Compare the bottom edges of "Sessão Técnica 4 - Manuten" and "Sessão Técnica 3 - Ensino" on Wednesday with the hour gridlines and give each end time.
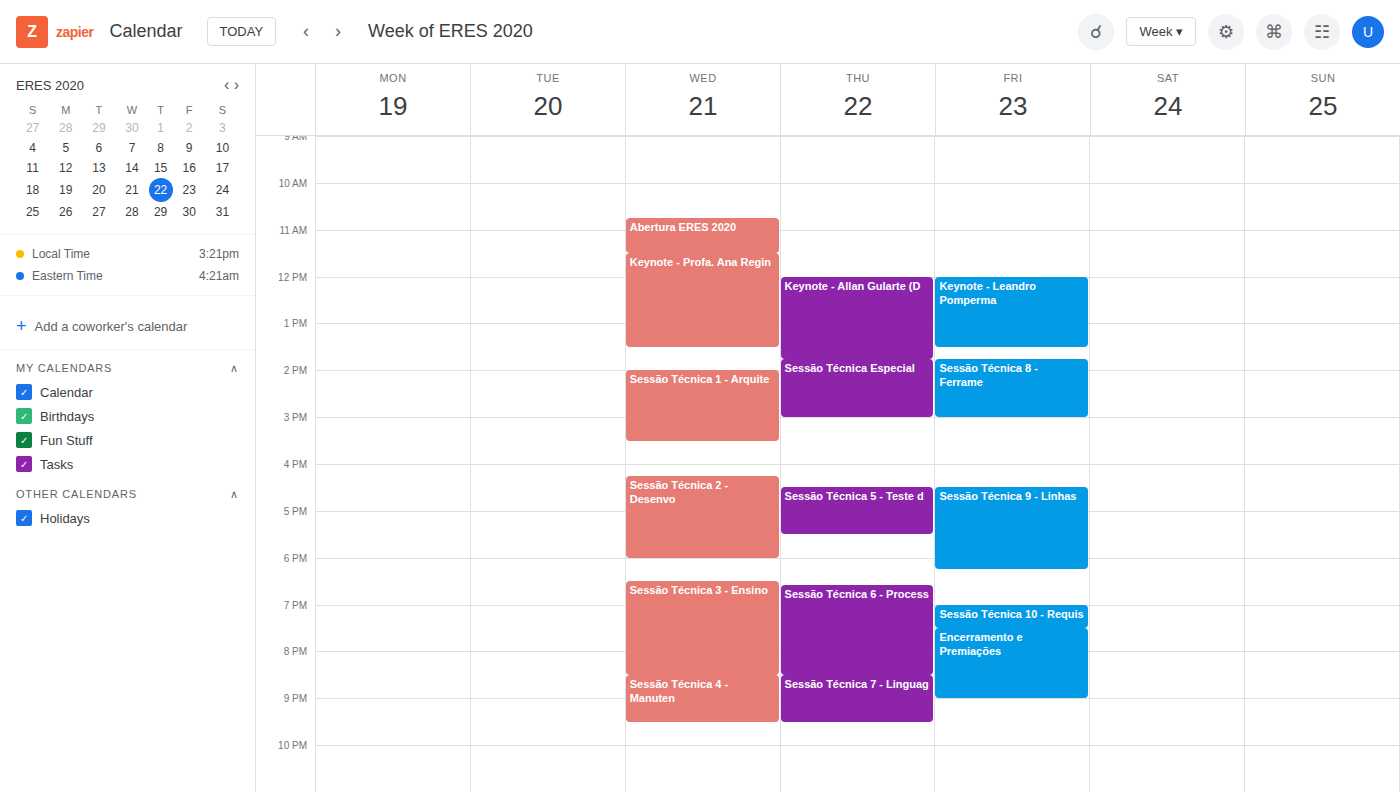
"Sessão Técnica 4 - Manuten": 9:30 PM, halfway between the 9 PM and 10 PM lines. "Sessão Técnica 3 - Ensino": 8:30 PM, halfway between the 8 PM and 9 PM lines.